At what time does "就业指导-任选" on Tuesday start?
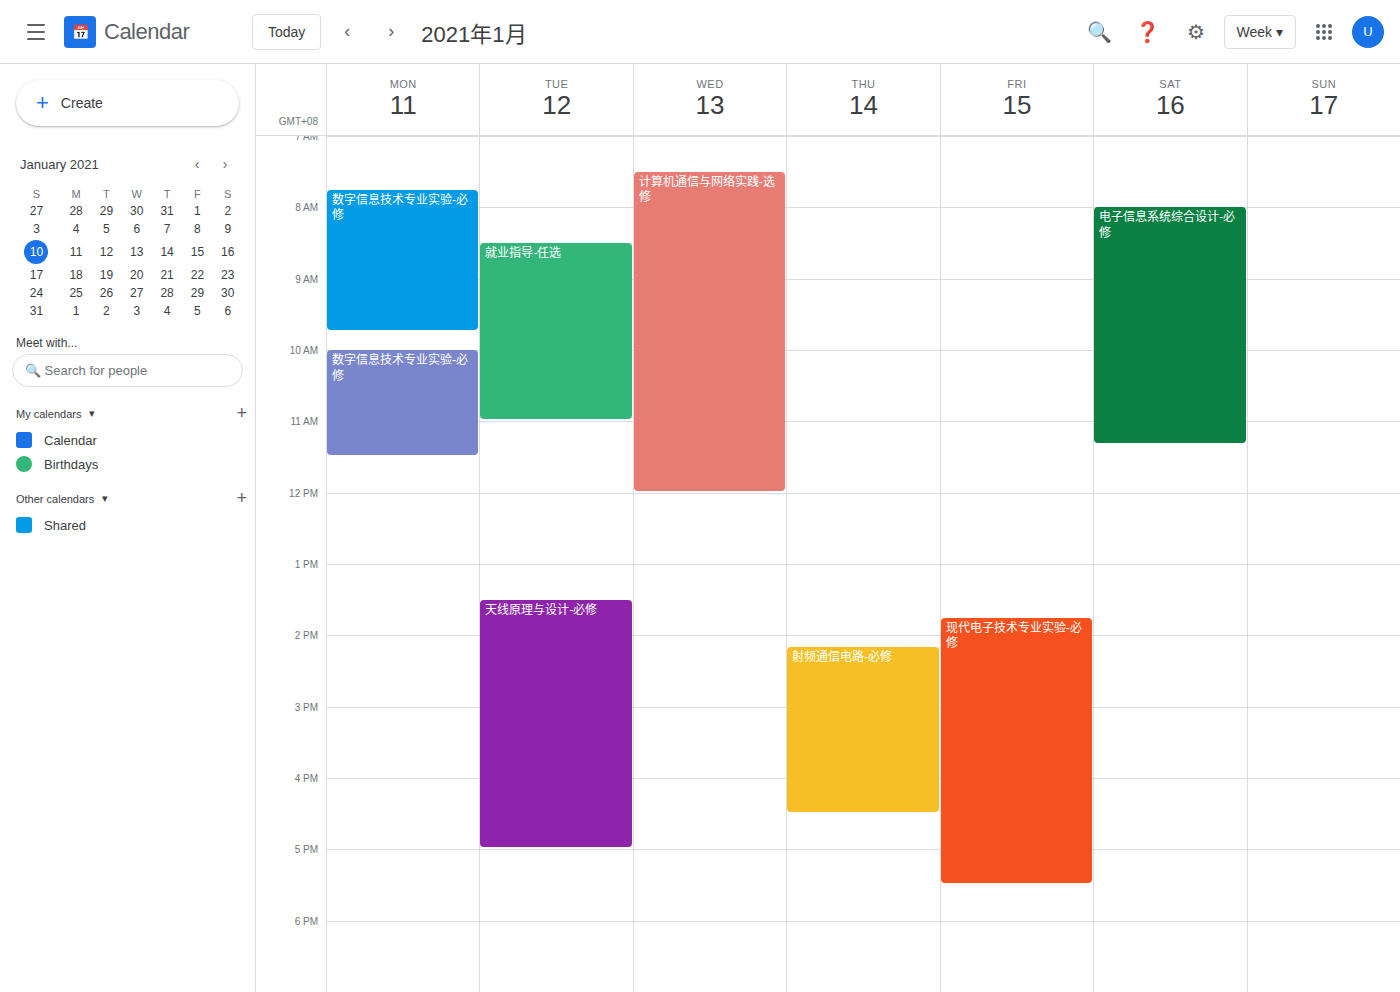
8:30 AM